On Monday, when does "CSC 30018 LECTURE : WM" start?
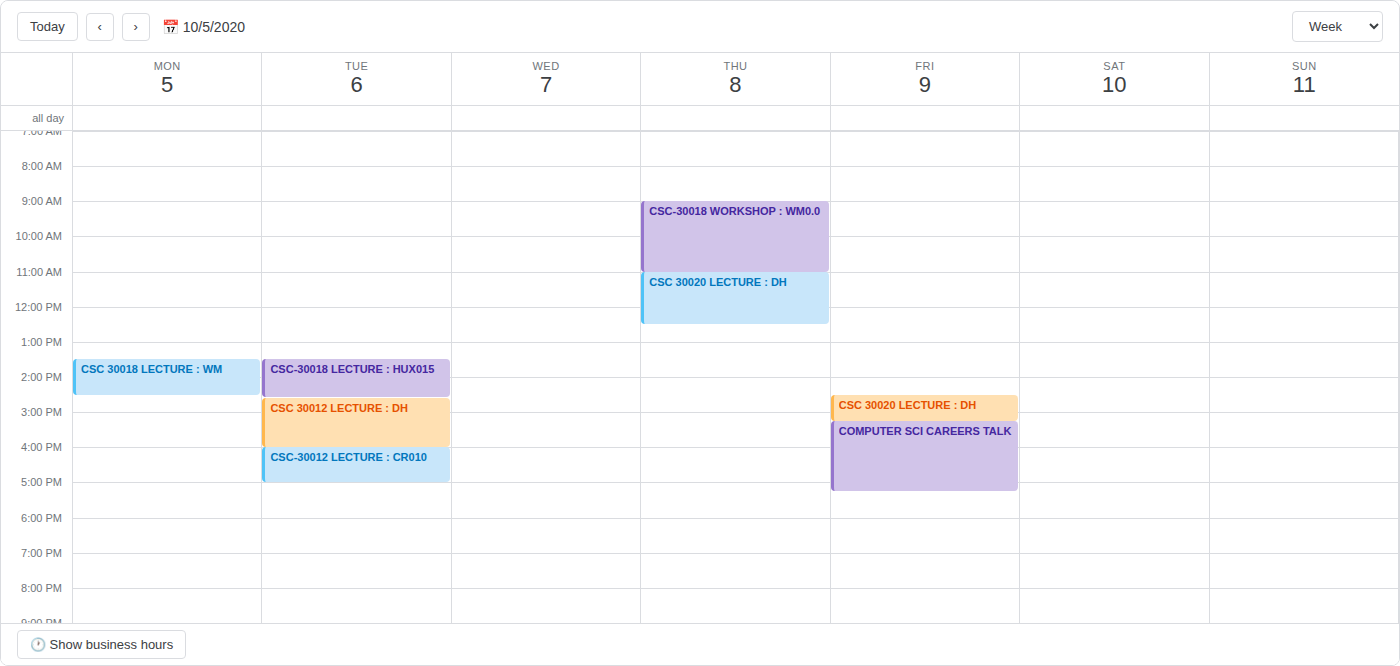
1:30 PM